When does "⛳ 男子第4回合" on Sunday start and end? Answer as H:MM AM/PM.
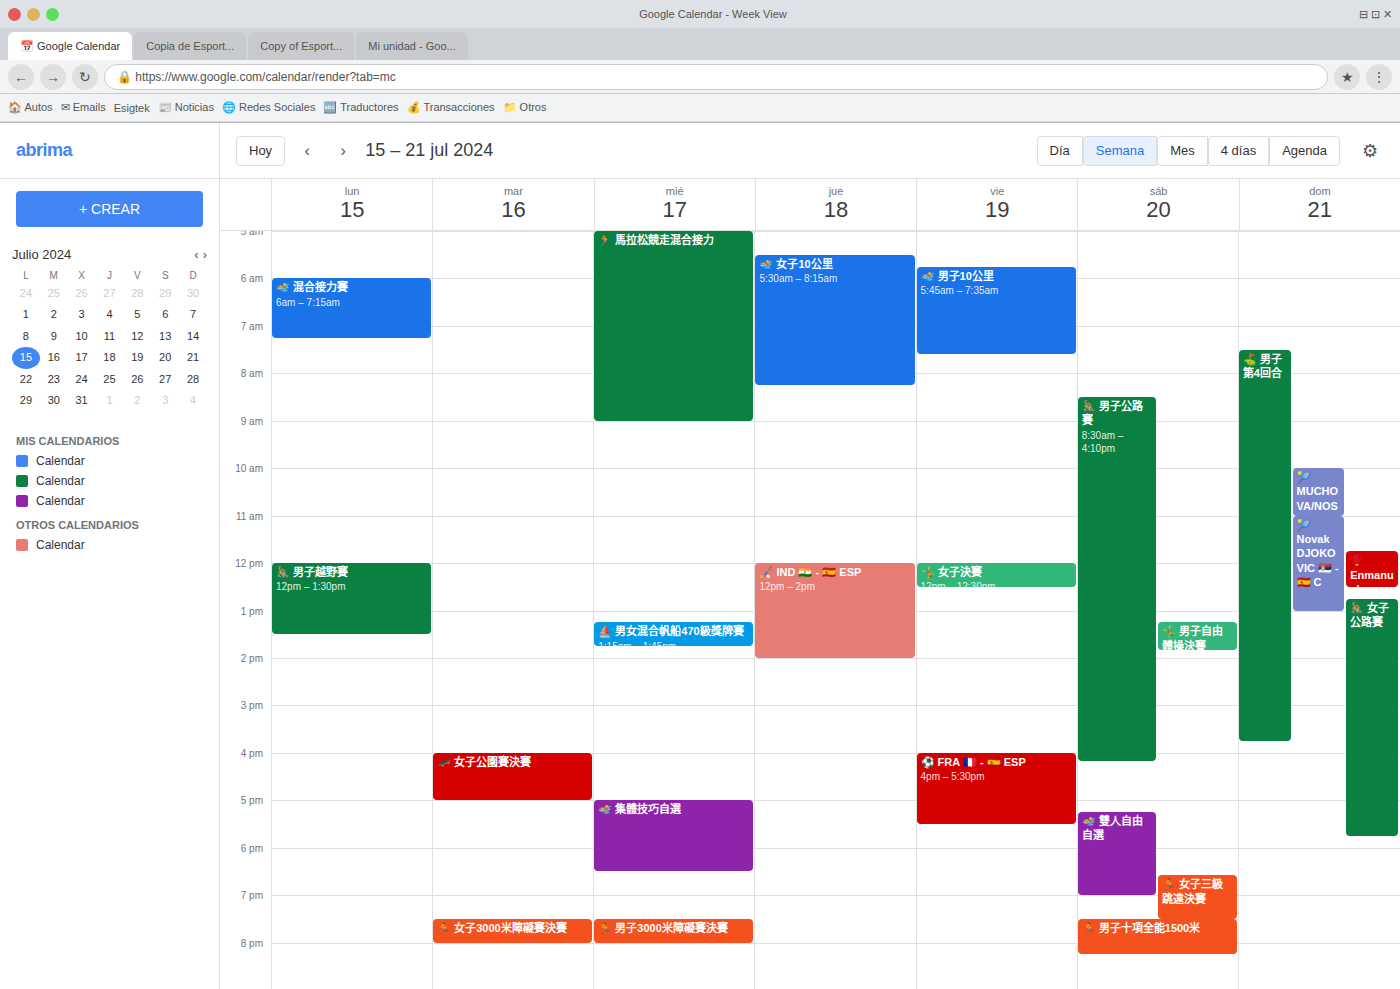
7:30 AM to 3:45 PM